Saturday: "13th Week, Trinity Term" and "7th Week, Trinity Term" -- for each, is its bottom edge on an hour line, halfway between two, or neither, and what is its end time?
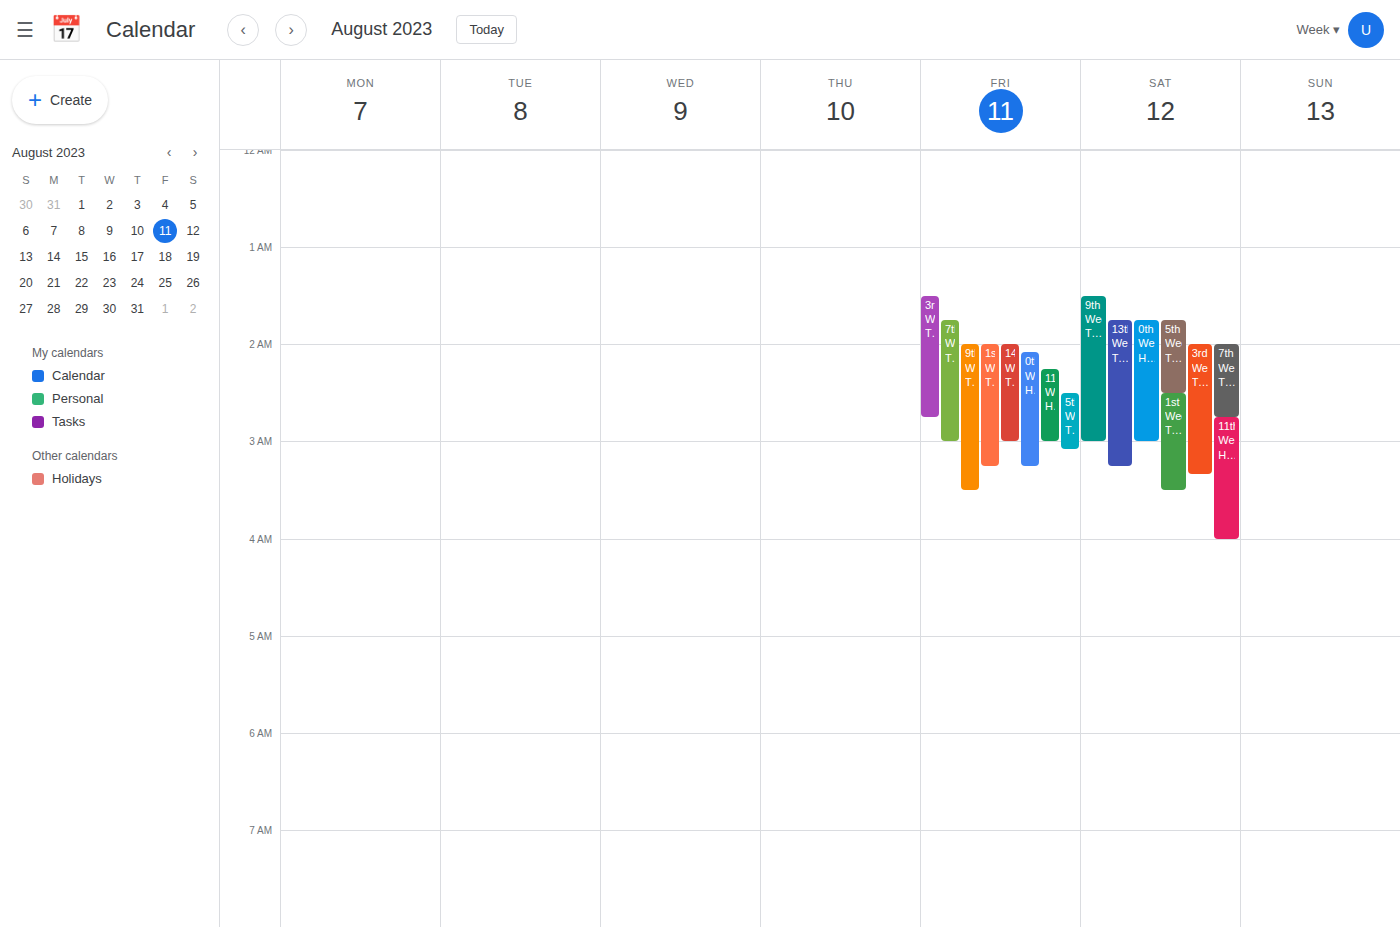
"13th Week, Trinity Term": 3:15 AM, neither: a quarter of the way from the 3 AM line to the 4 AM line. "7th Week, Trinity Term": 2:45 AM, neither: three quarters of the way from the 2 AM line to the 3 AM line.